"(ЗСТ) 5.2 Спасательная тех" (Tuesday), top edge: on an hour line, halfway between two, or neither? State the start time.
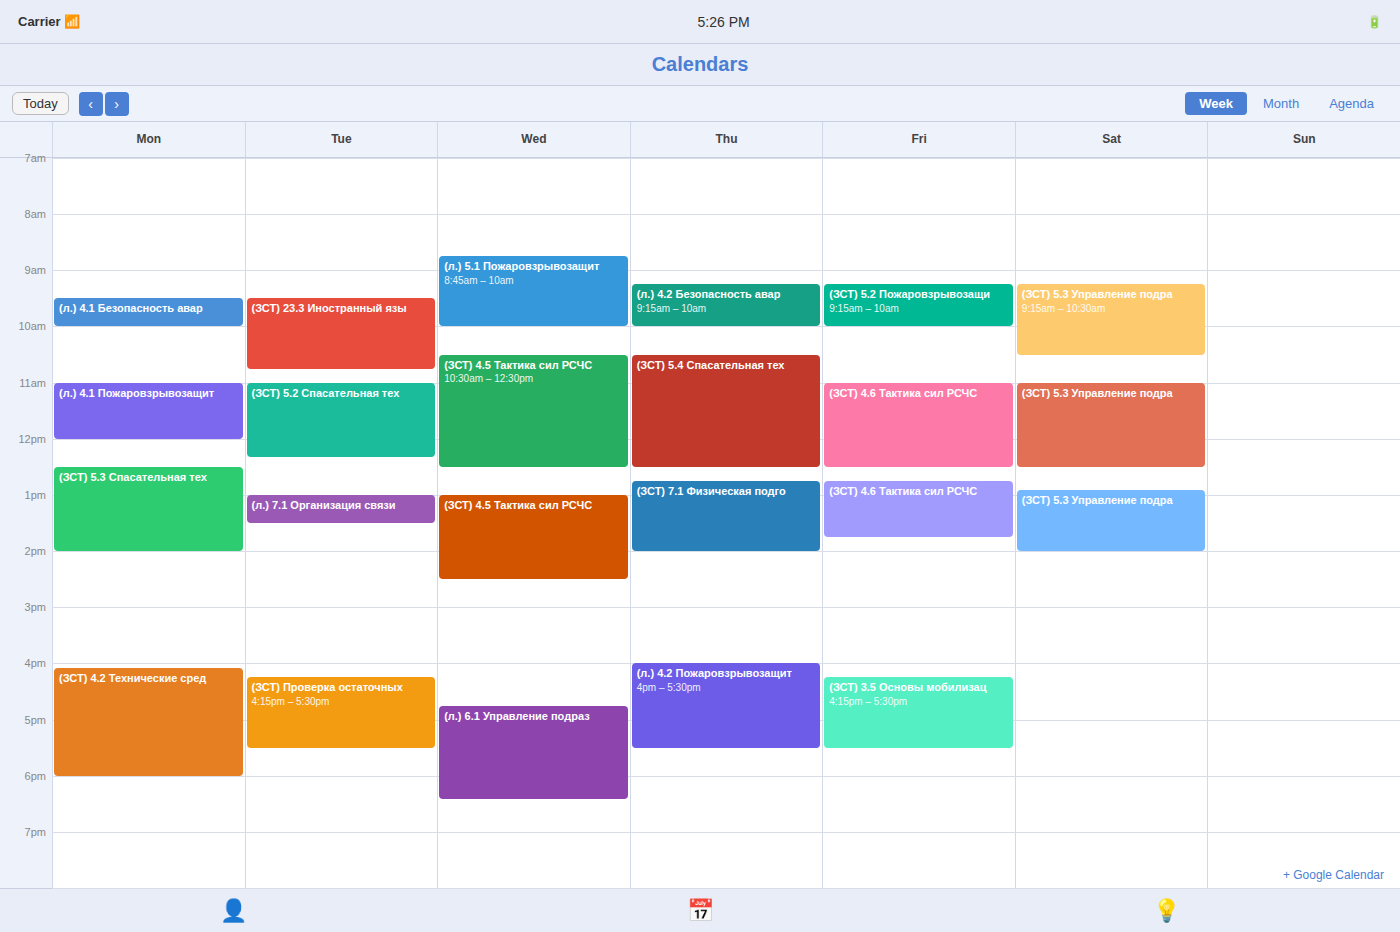
11:00 -- exactly on the 11:00 line.